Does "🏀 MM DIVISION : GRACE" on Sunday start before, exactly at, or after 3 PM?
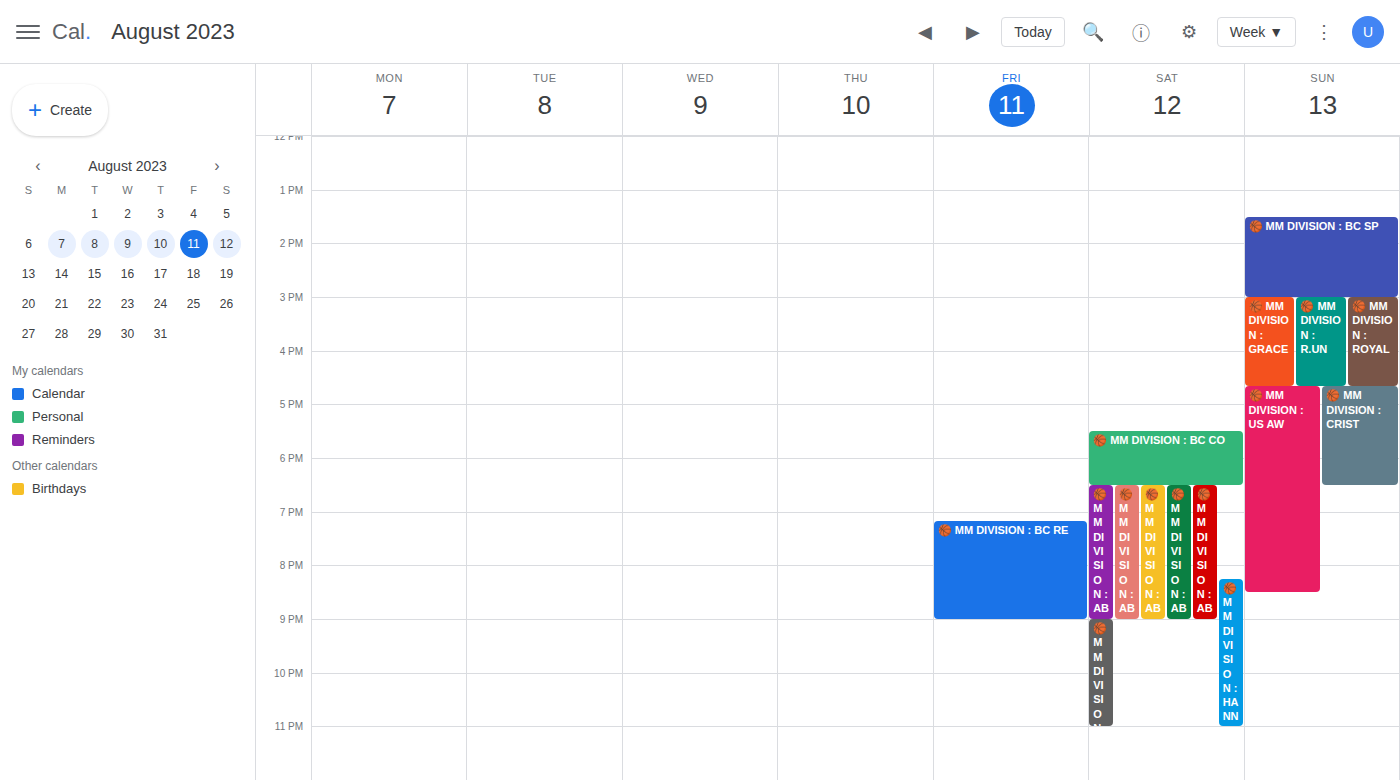
3:00 PM -- exactly at 3 PM, on the 3 PM line.